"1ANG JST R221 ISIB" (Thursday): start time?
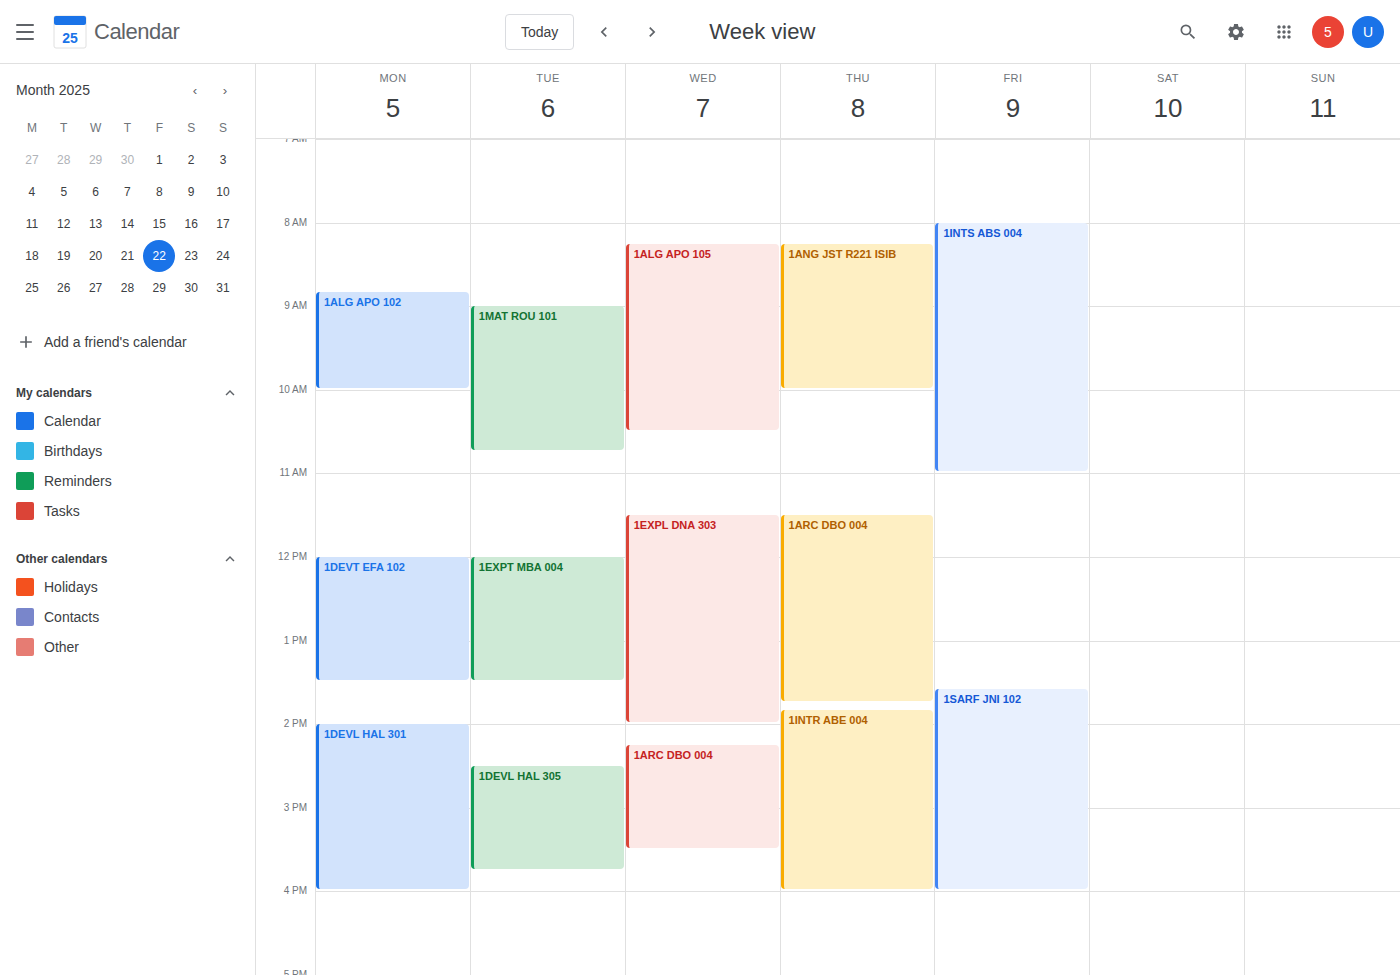
8:15 AM